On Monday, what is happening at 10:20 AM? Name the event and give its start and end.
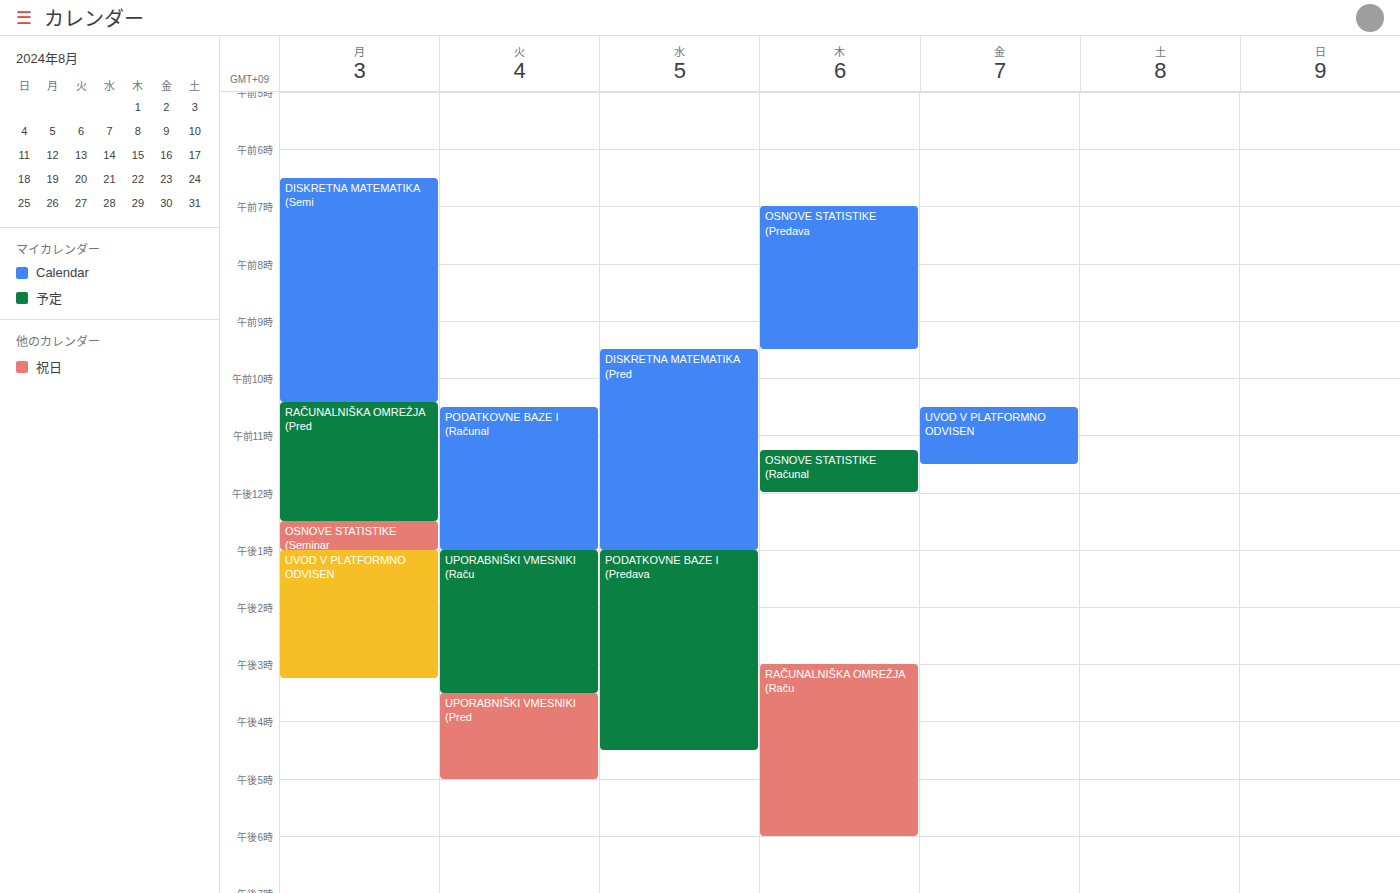
"DISKRETNA MATEMATIKA (Semi", 6:30 AM to 10:25 AM